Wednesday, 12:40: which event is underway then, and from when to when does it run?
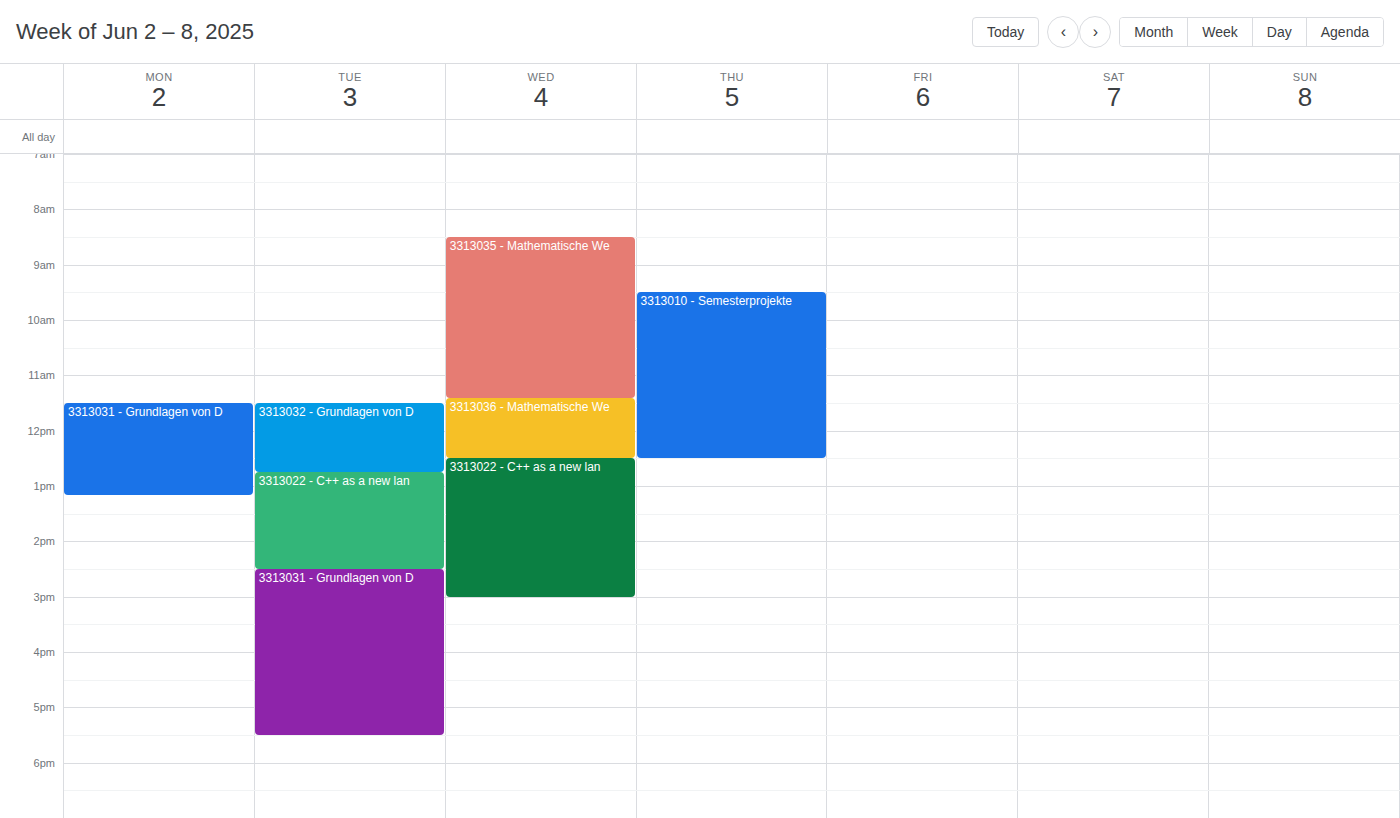
"3313022 - C++ as a new lan", 12:30 to 15:00